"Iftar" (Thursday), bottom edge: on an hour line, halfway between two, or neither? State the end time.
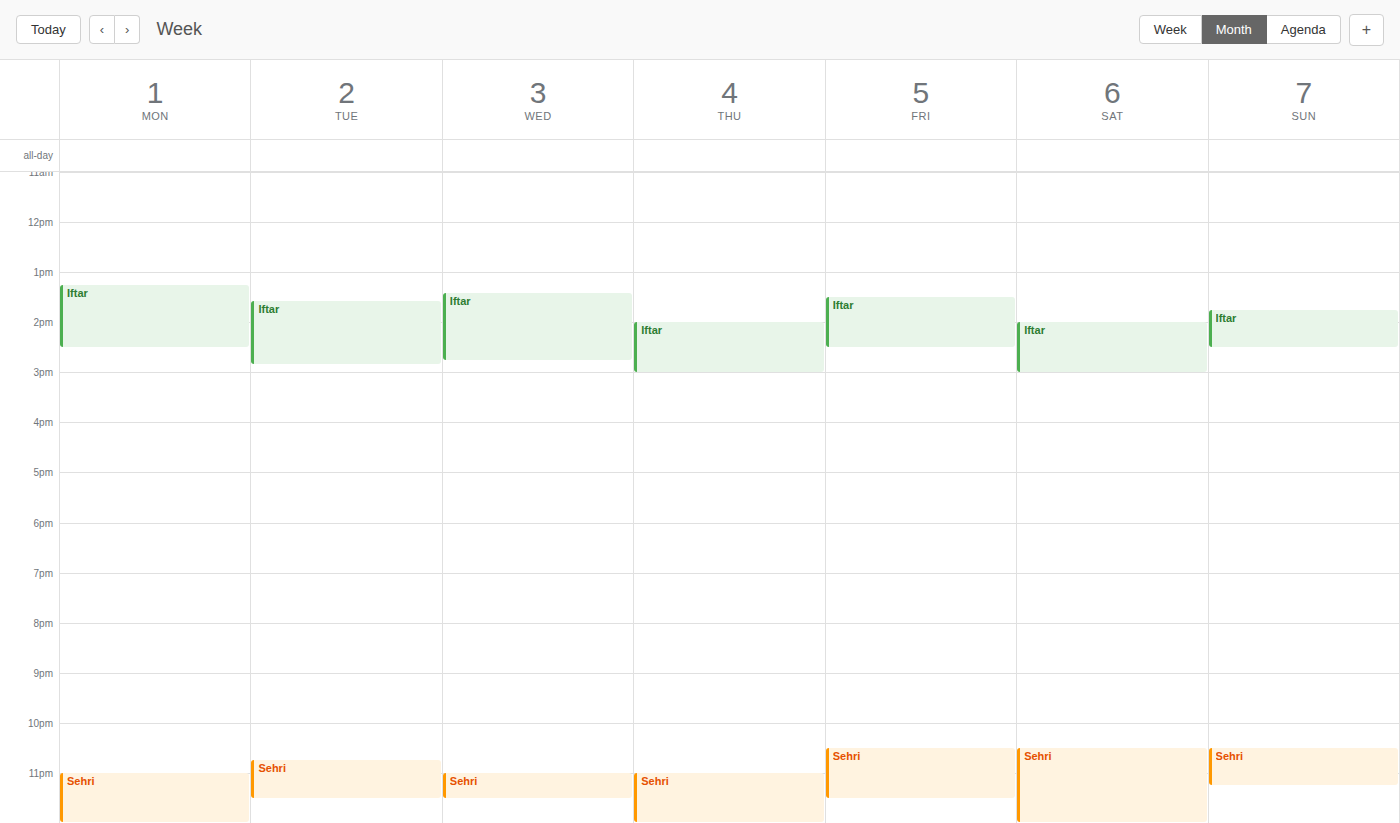
3:00 PM -- exactly on the 3 PM line.